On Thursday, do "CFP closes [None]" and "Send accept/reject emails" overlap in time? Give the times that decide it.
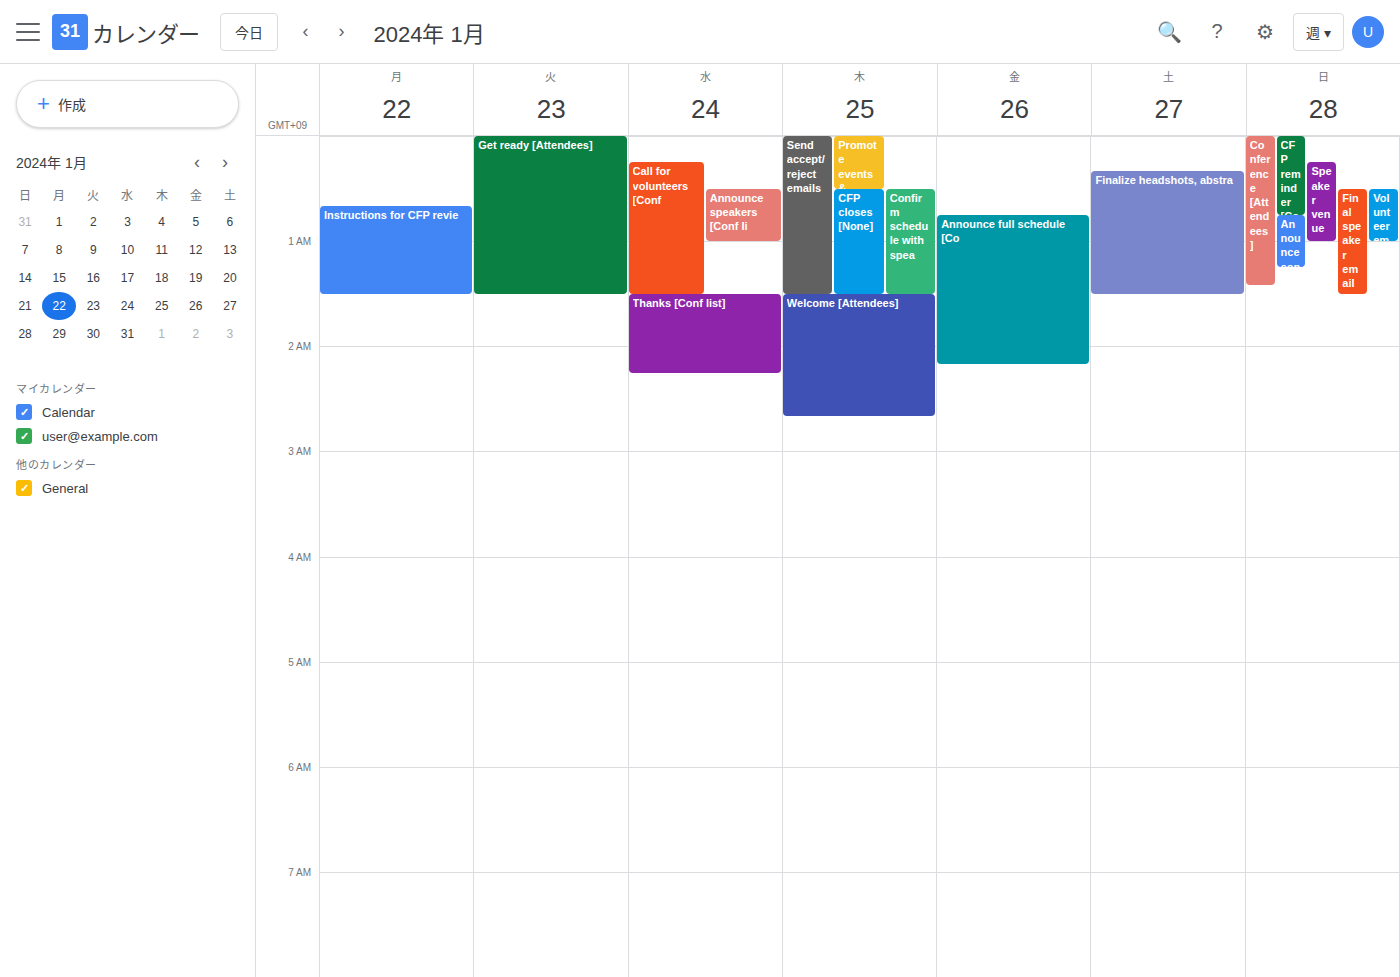
"CFP closes [None]" runs 12:30 AM to 1:30 AM, inside "Send accept/reject emails" -- they overlap.